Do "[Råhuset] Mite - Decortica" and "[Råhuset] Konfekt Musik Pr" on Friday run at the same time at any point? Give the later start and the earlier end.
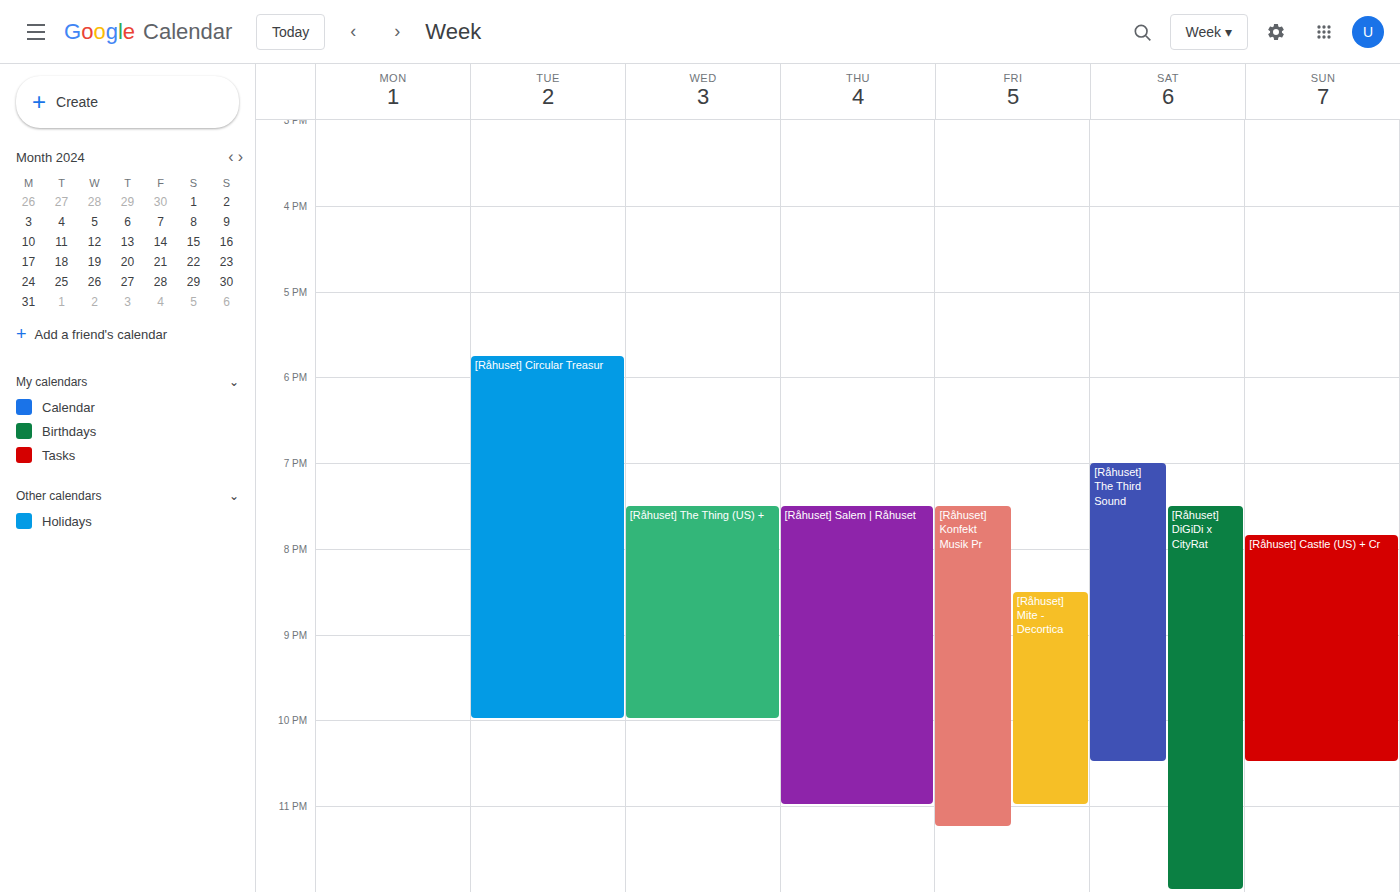
"[Råhuset] Mite - Decortica" runs 8:30 PM to 11:00 PM, inside "[Råhuset] Konfekt Musik Pr" -- they overlap.